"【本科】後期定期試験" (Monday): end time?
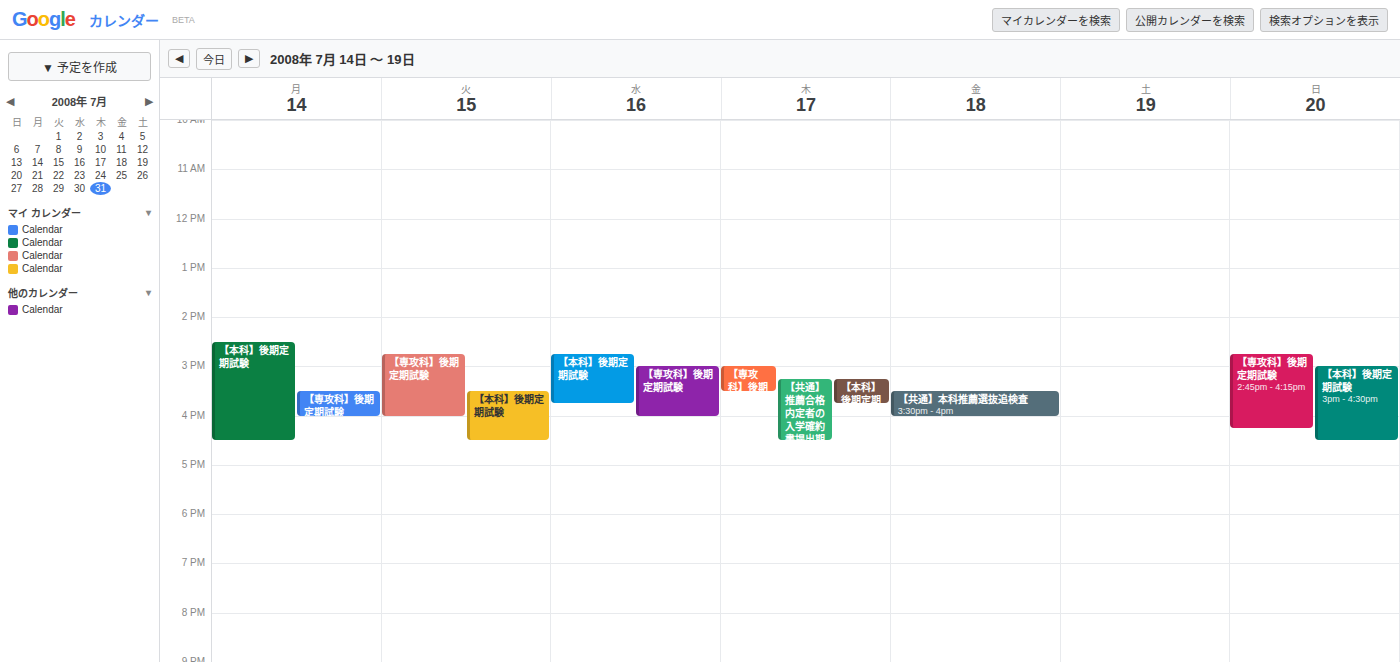
4:30 PM